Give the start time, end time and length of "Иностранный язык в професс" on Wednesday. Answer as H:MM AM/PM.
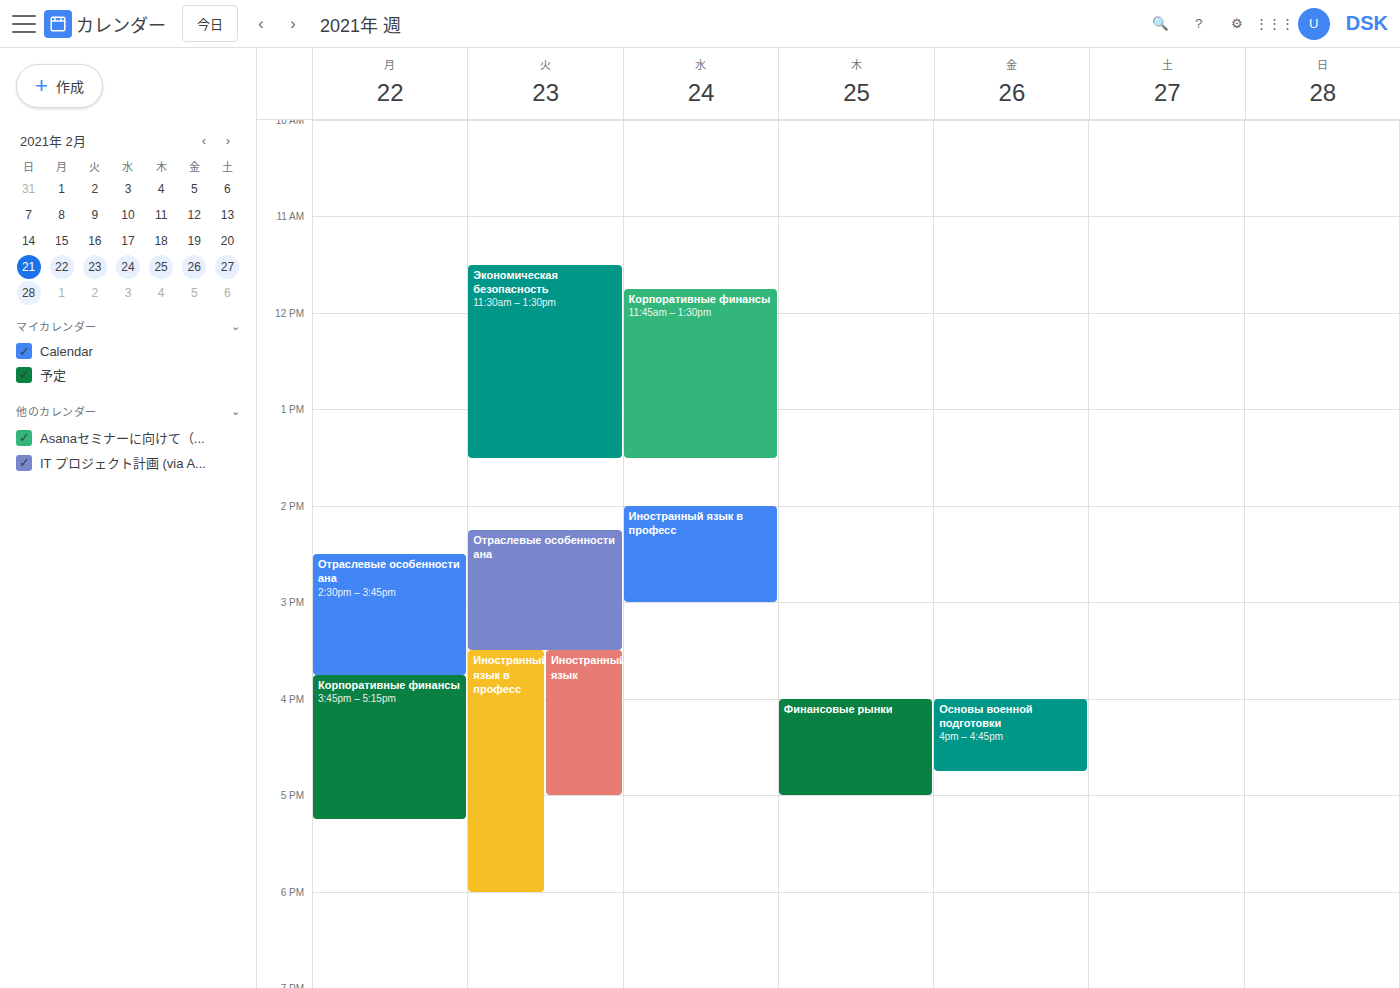
2:00 PM to 3:00 PM, 1 hour